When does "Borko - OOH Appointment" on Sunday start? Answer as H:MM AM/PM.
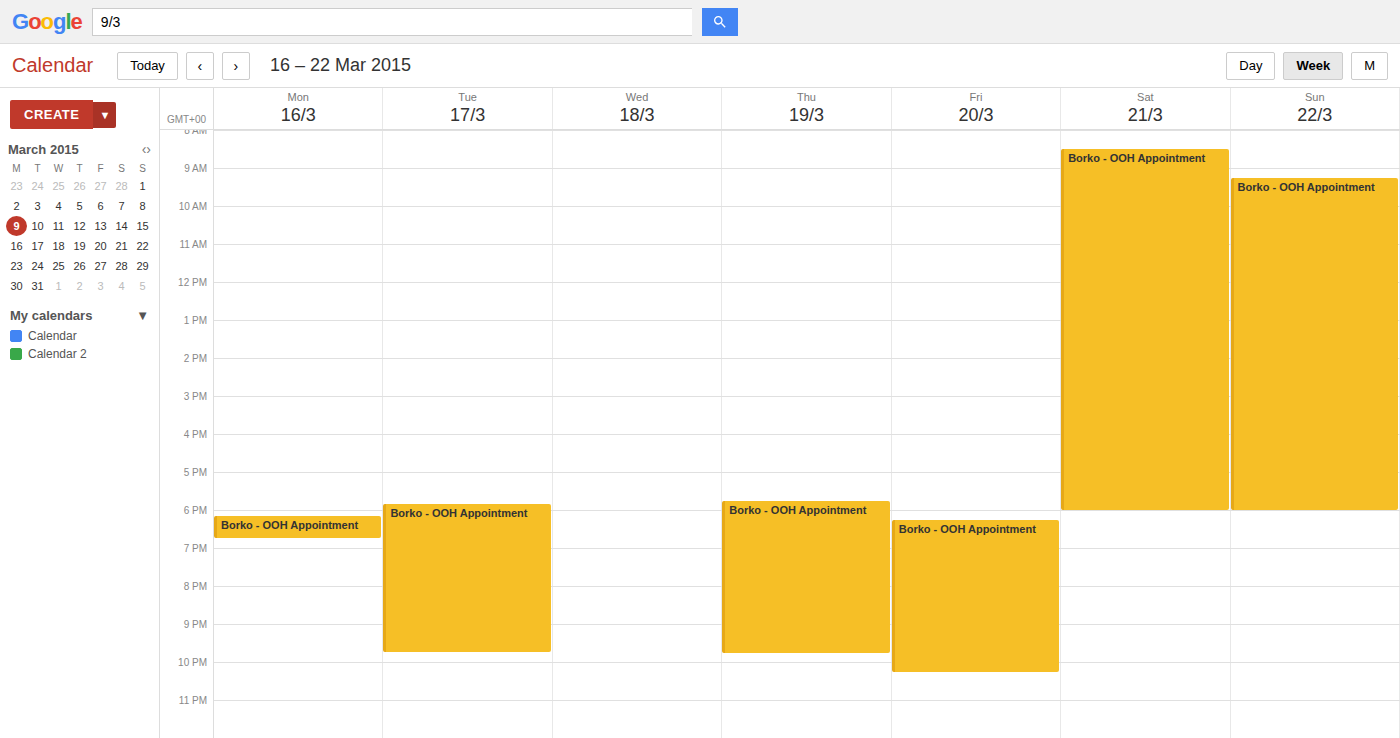
9:15 AM